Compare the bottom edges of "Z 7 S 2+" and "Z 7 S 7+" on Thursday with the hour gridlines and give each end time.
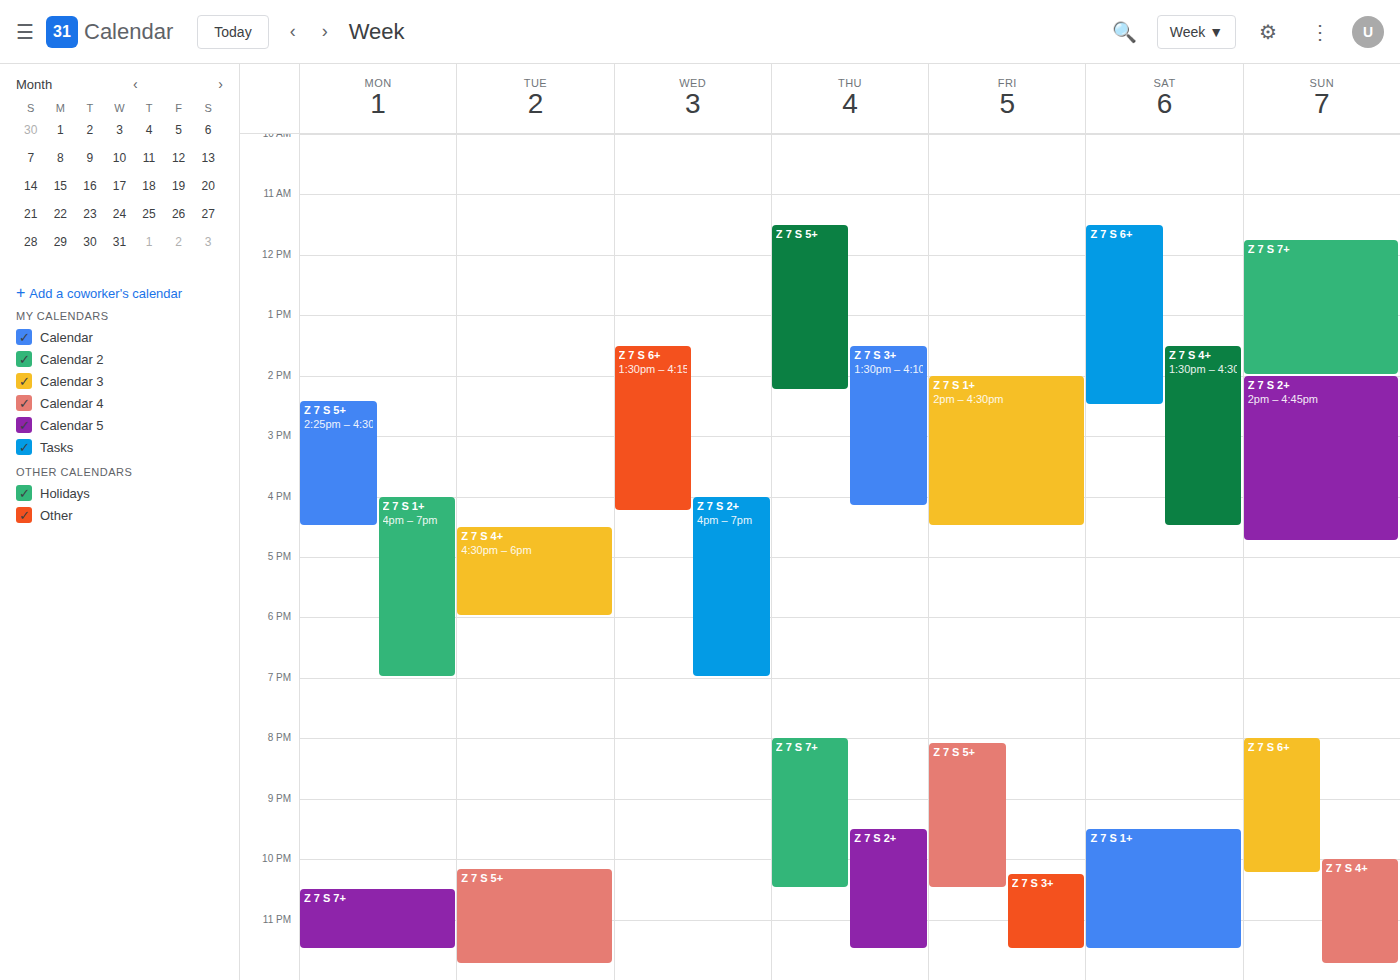
"Z 7 S 2+": 11:30 PM, halfway between the 11 PM and 12 AM lines. "Z 7 S 7+": 10:30 PM, halfway between the 10 PM and 11 PM lines.